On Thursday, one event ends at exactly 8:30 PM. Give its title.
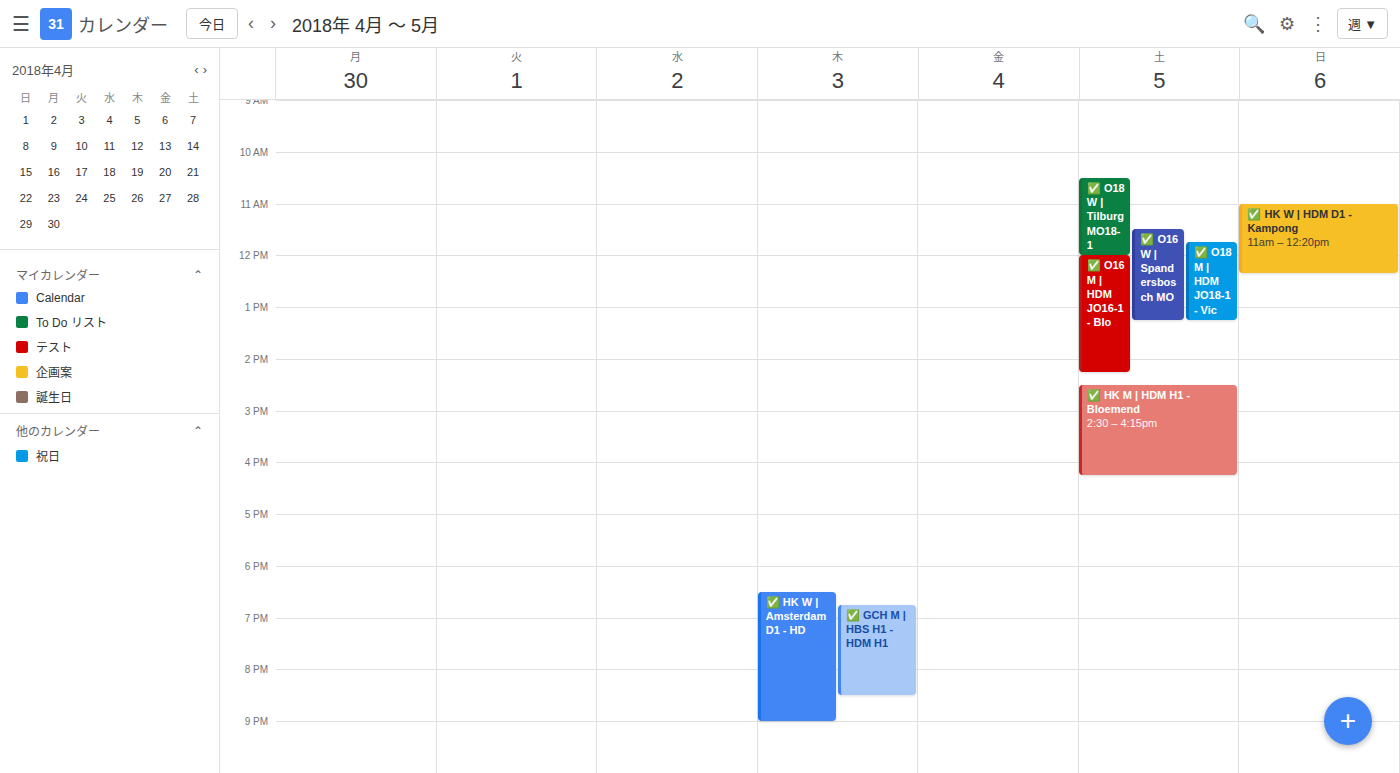
"✅ GCH M | HBS H1 - HDM H1"